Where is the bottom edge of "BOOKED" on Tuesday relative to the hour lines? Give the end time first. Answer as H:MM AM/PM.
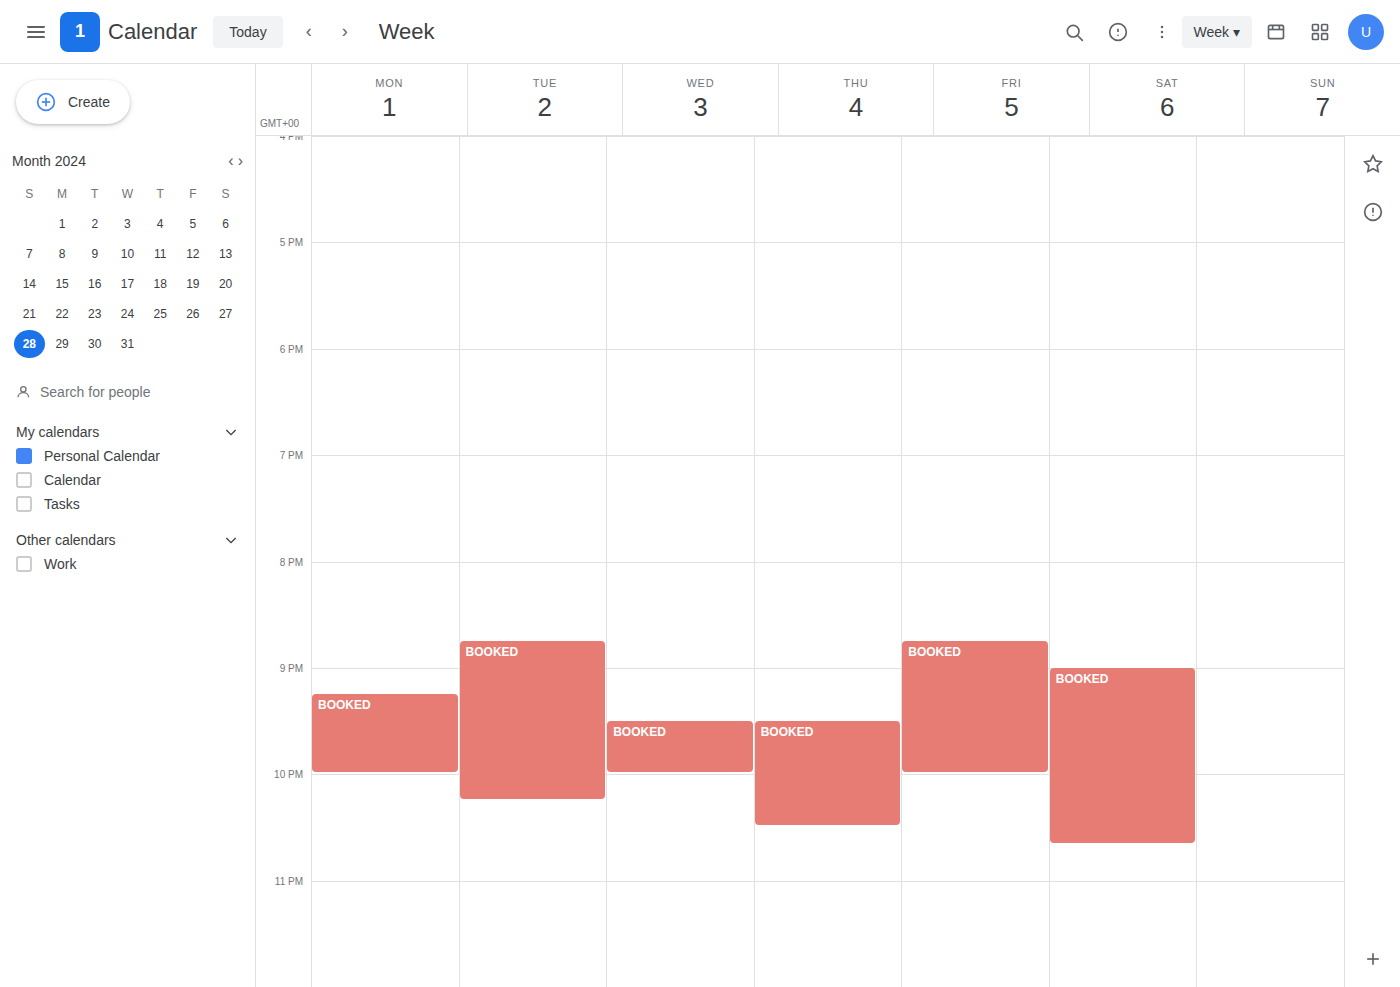
10:15 PM -- neither: a quarter of the way from the 10 PM line to the 11 PM line.